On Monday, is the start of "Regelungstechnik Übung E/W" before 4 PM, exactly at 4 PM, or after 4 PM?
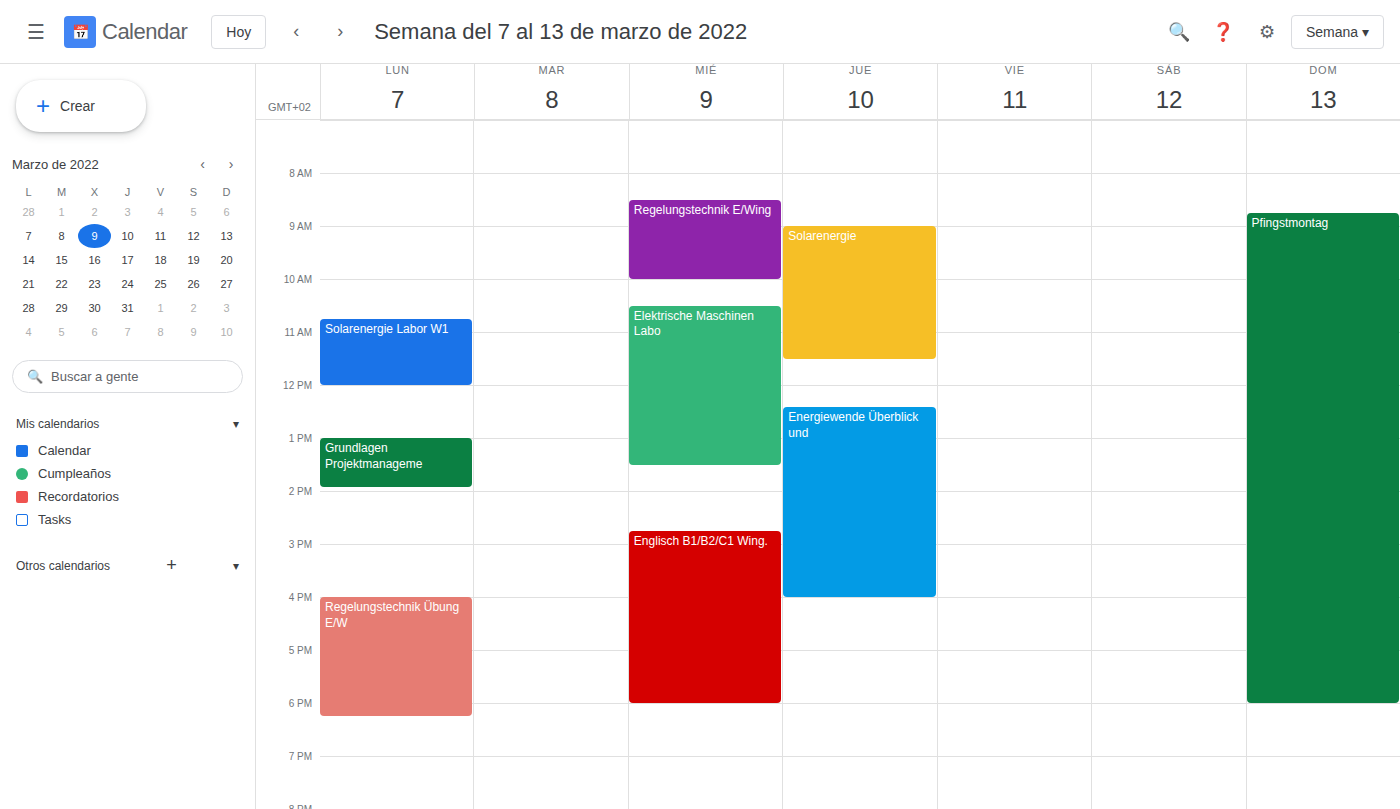
4:00 PM -- exactly at 4 PM, on the 4 PM line.